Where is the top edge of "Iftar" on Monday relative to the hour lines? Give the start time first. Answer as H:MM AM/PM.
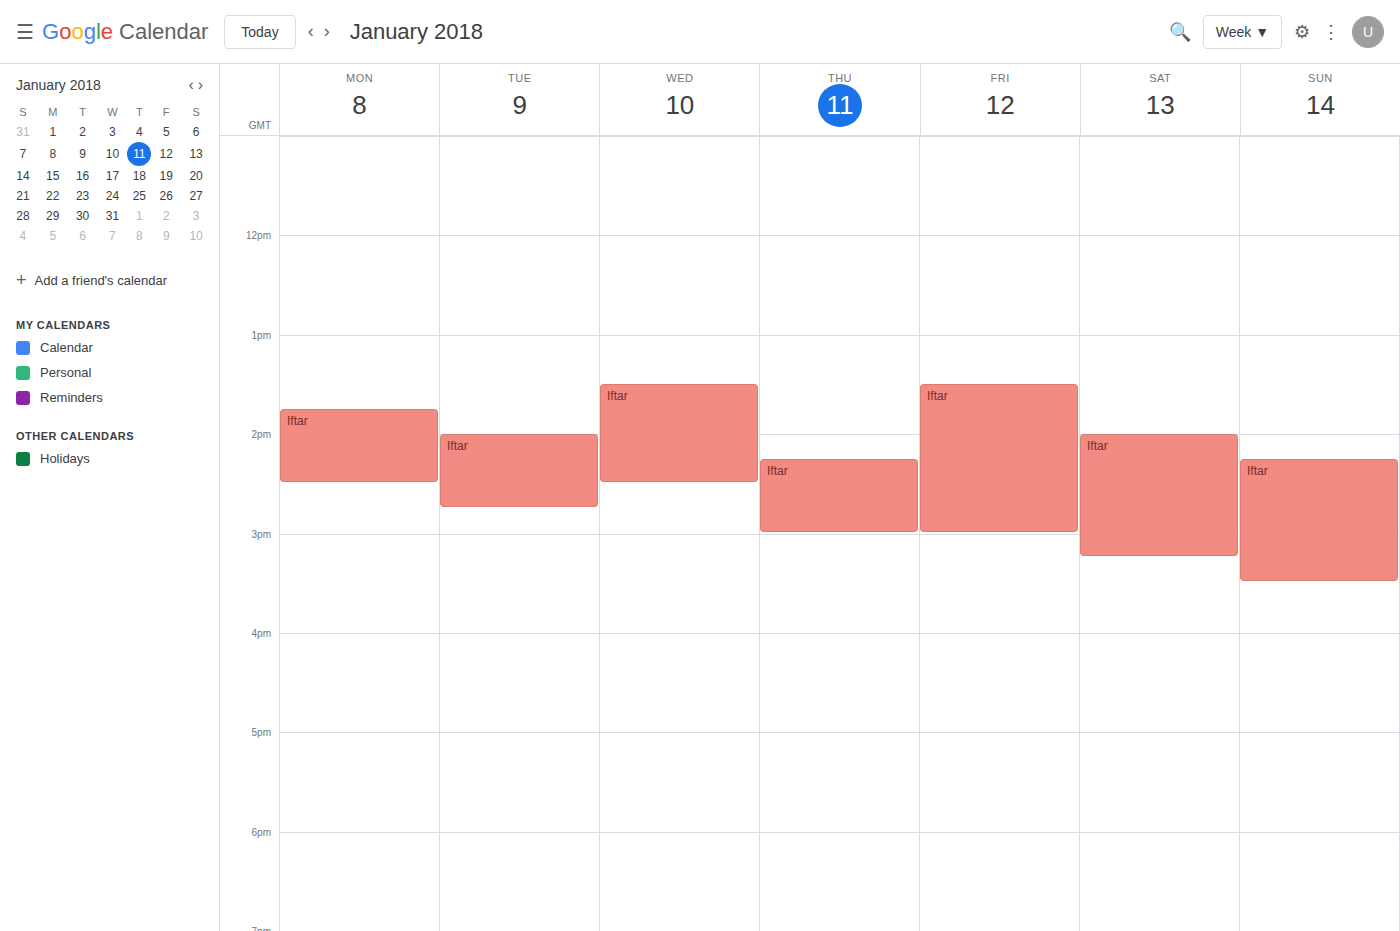
1:45 PM -- neither: three quarters of the way from the 1 PM line to the 2 PM line.